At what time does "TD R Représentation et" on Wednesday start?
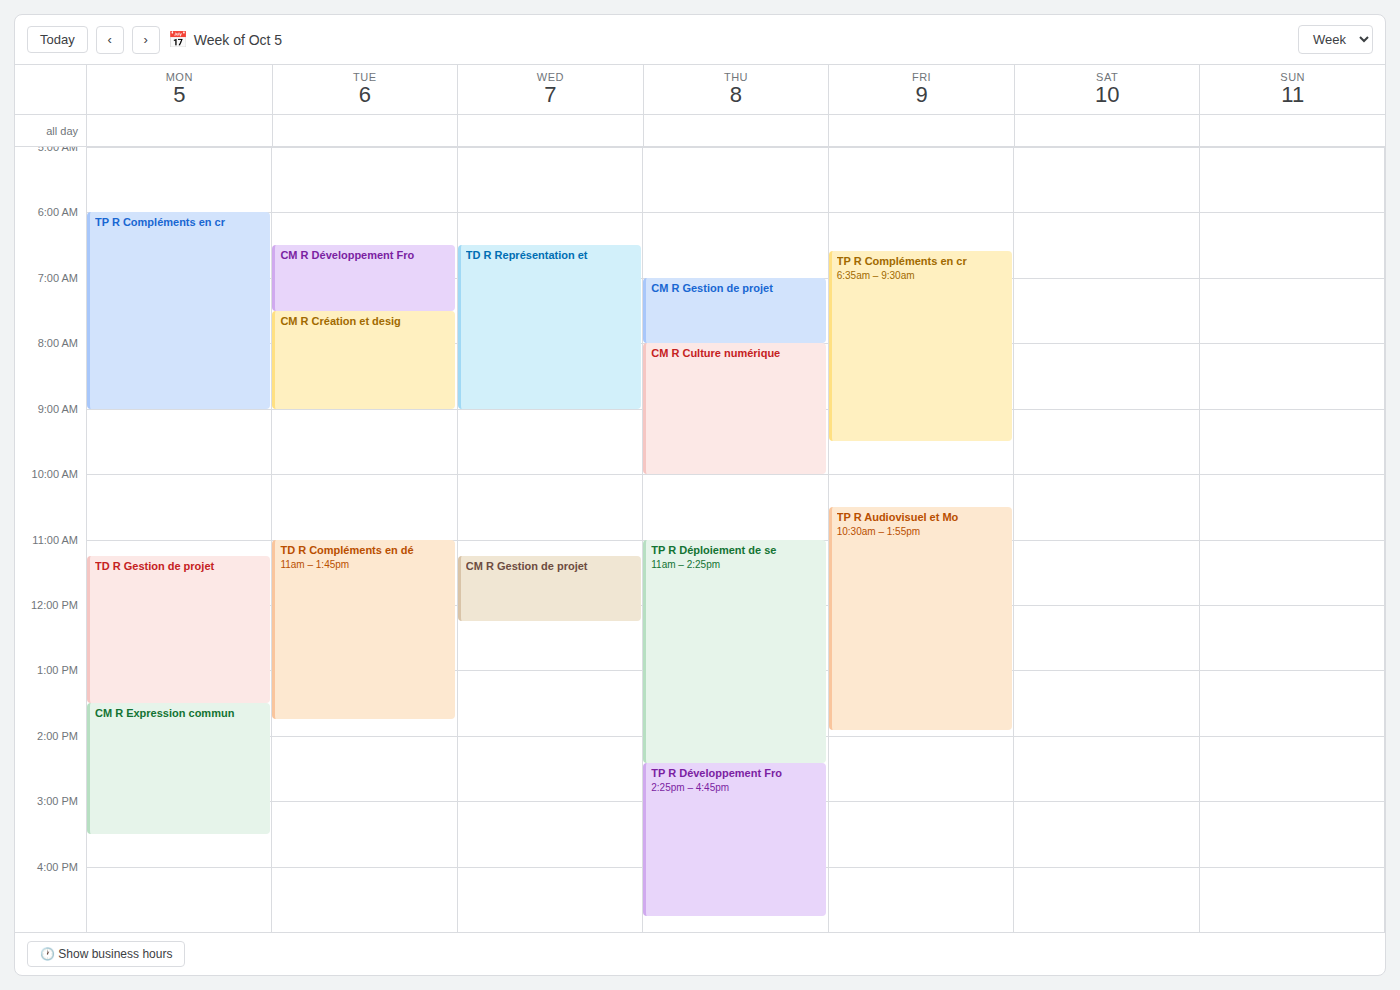
6:30 AM